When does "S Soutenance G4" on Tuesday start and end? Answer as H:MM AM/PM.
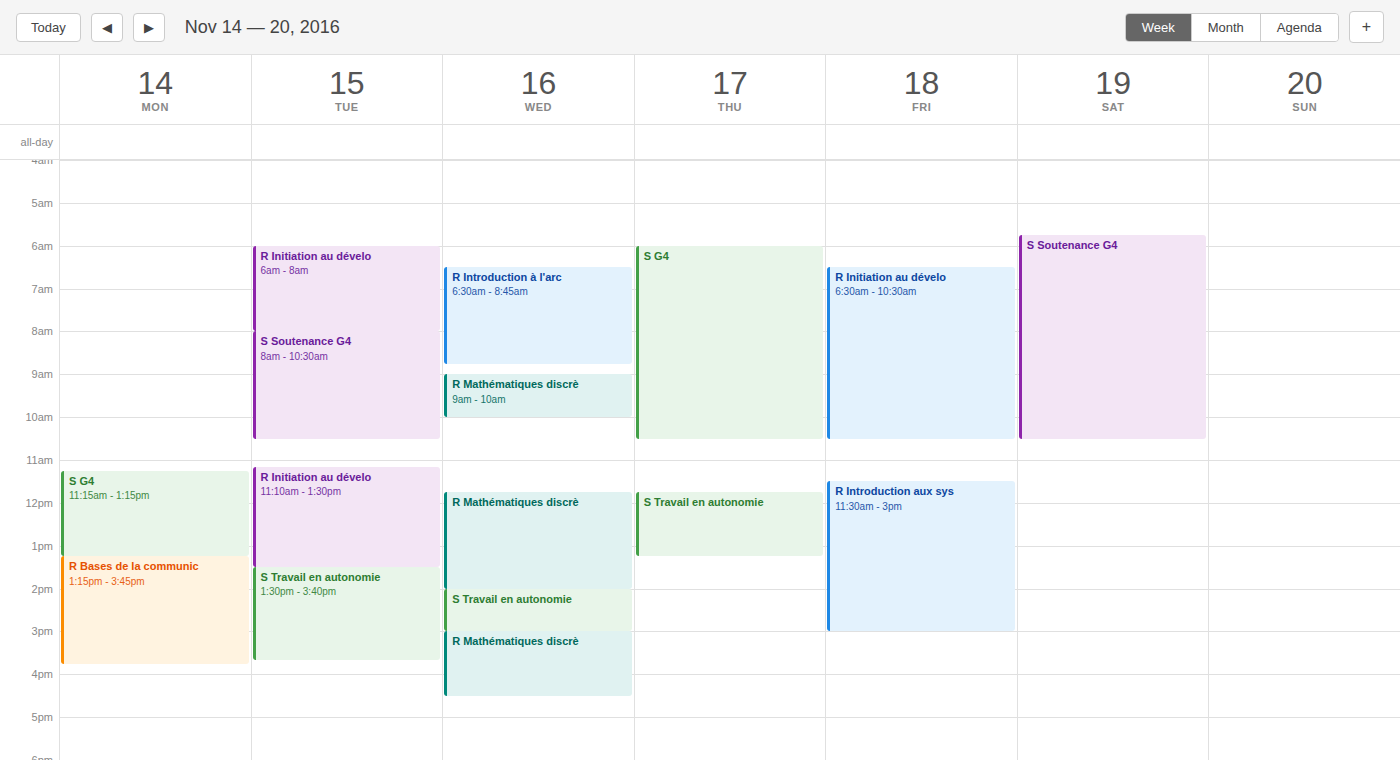
8:00 AM to 10:30 AM